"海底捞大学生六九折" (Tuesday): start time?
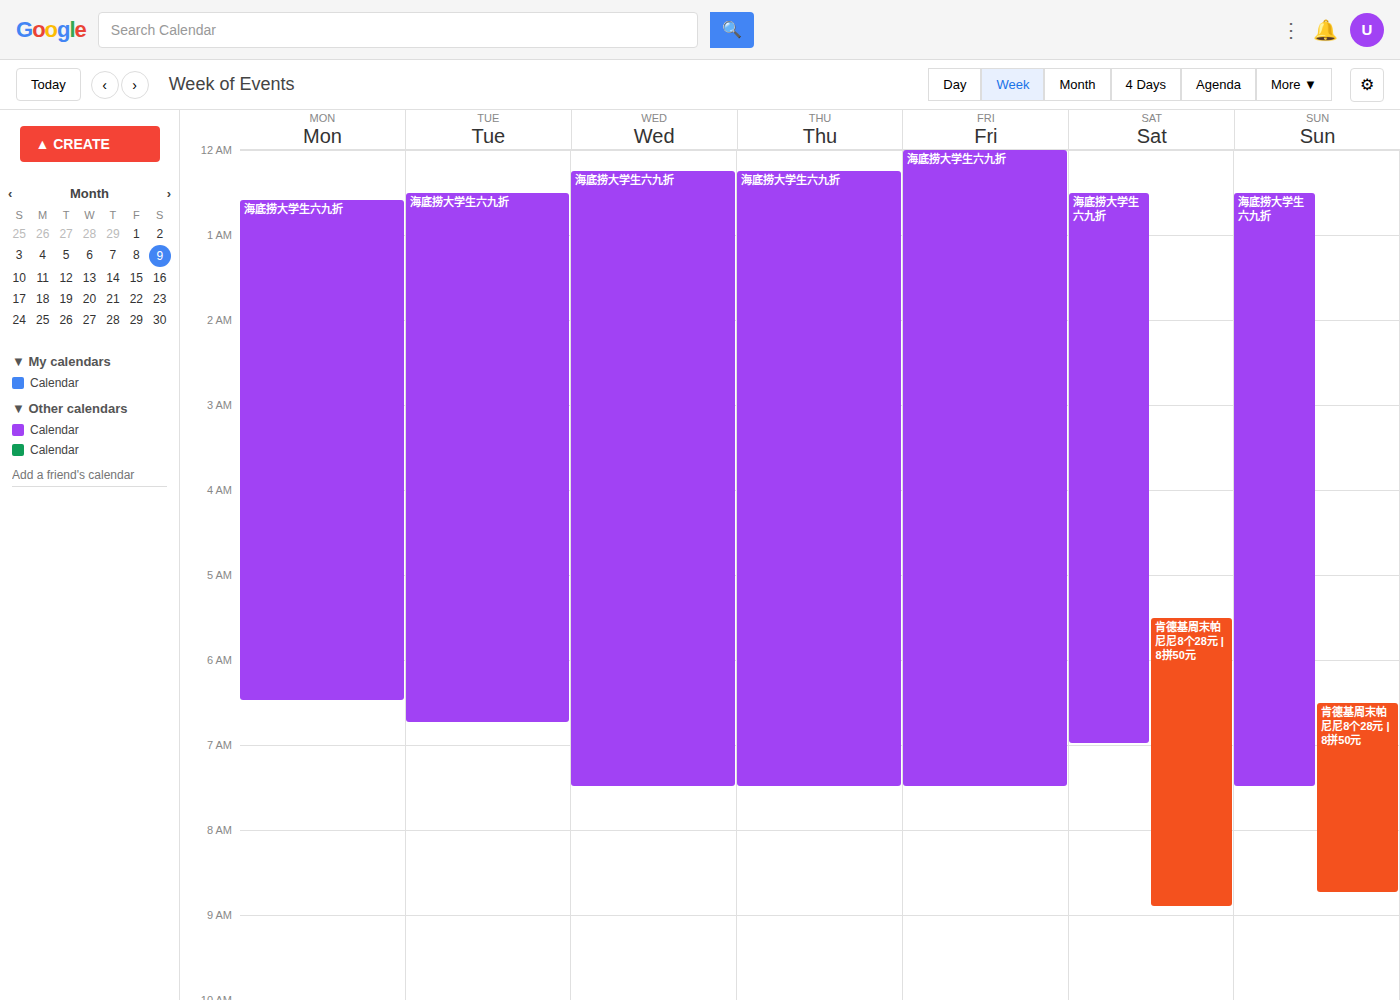
12:30 AM